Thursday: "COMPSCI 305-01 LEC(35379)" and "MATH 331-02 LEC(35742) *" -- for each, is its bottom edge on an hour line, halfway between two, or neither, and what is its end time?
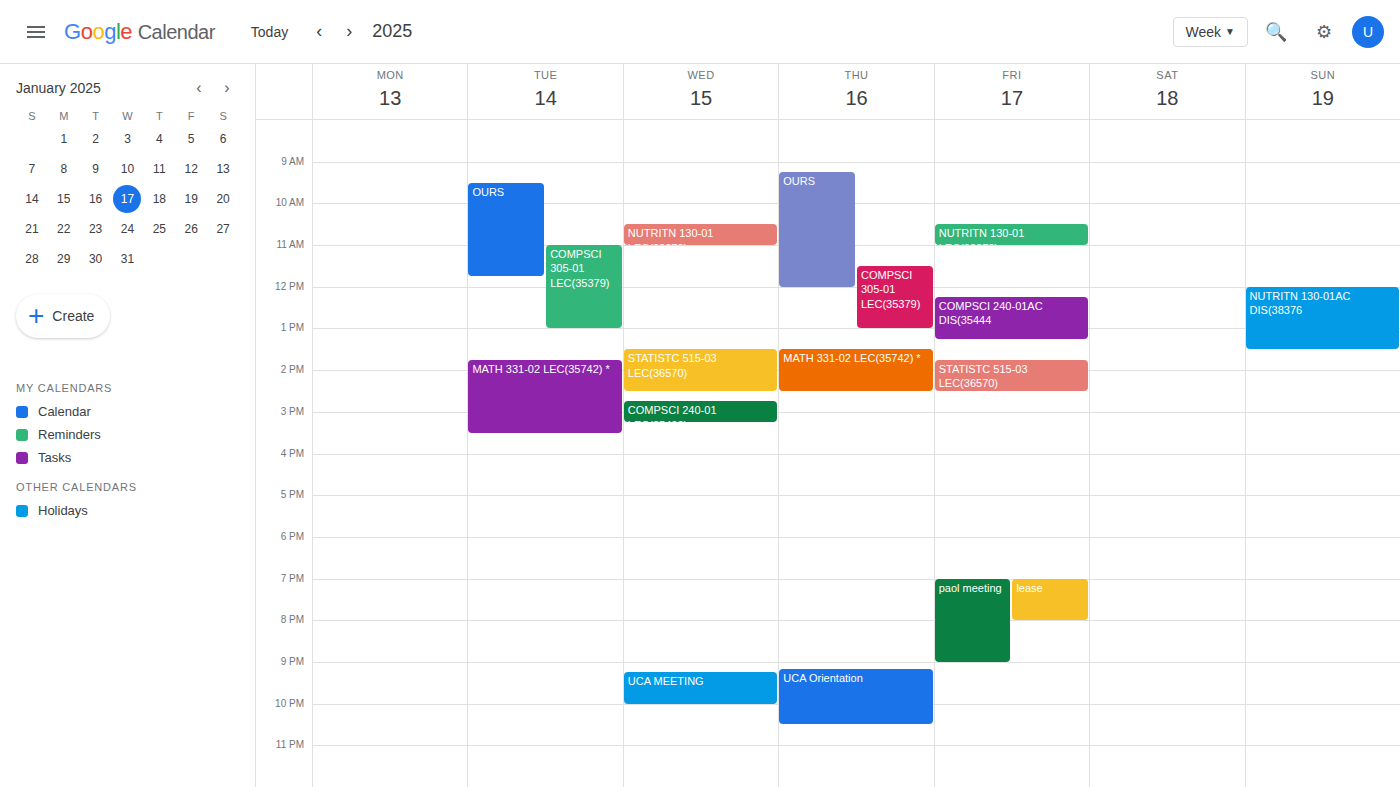
"COMPSCI 305-01 LEC(35379)": 1:00 PM, exactly on the 1 PM line. "MATH 331-02 LEC(35742) *": 2:30 PM, halfway between the 2 PM and 3 PM lines.